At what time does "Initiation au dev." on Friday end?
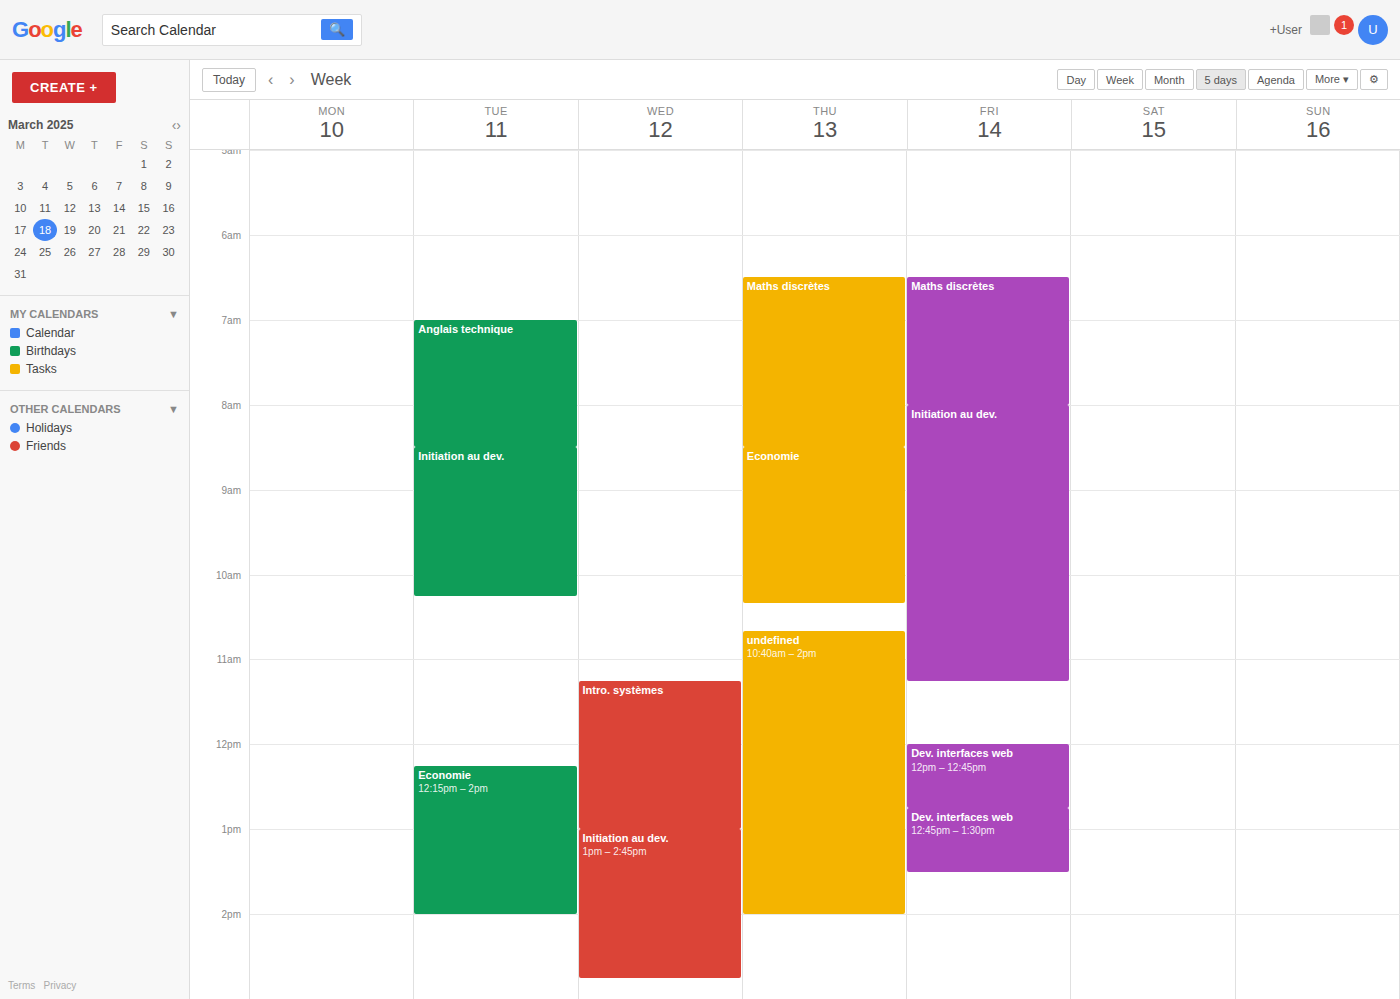
11:15 AM